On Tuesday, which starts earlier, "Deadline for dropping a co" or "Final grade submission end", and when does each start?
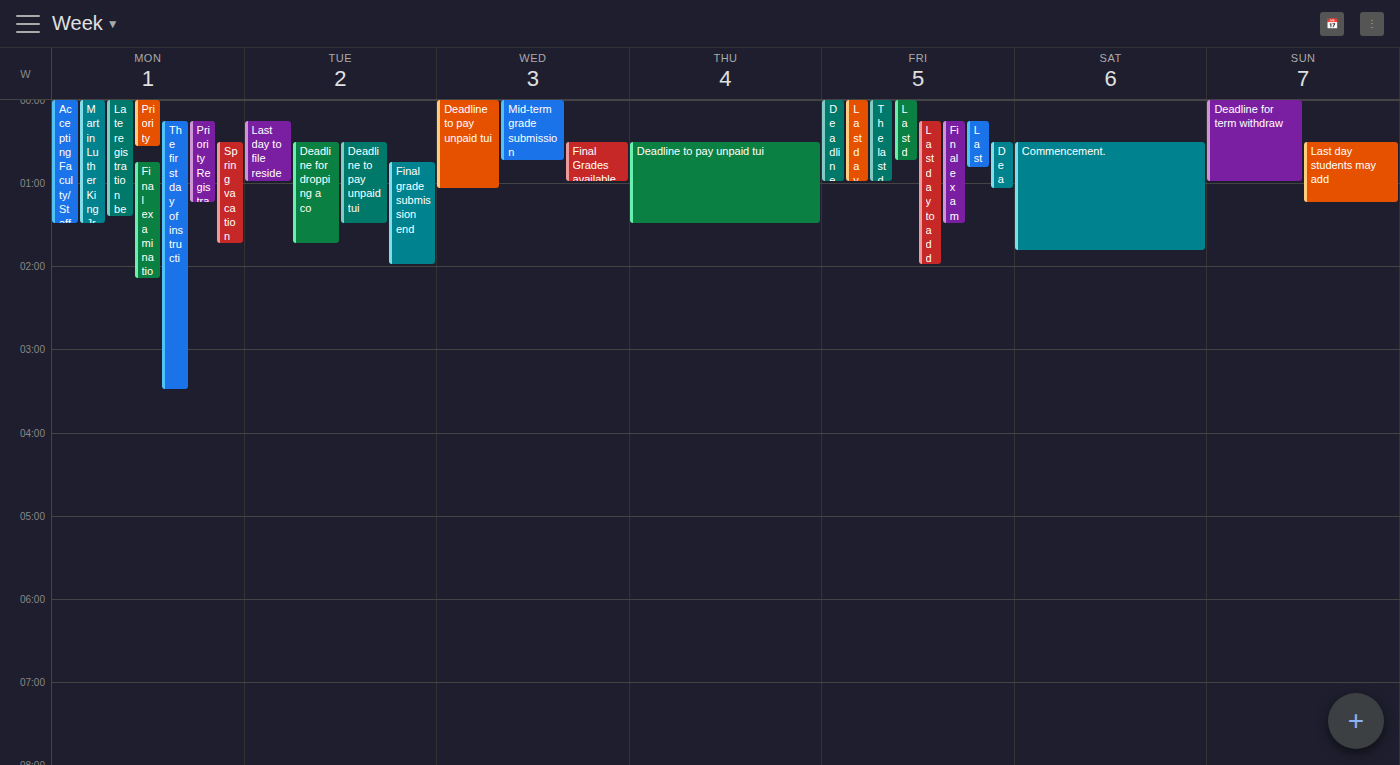
"Deadline for dropping a co" 12:30 AM; "Final grade submission end" 12:45 AM.